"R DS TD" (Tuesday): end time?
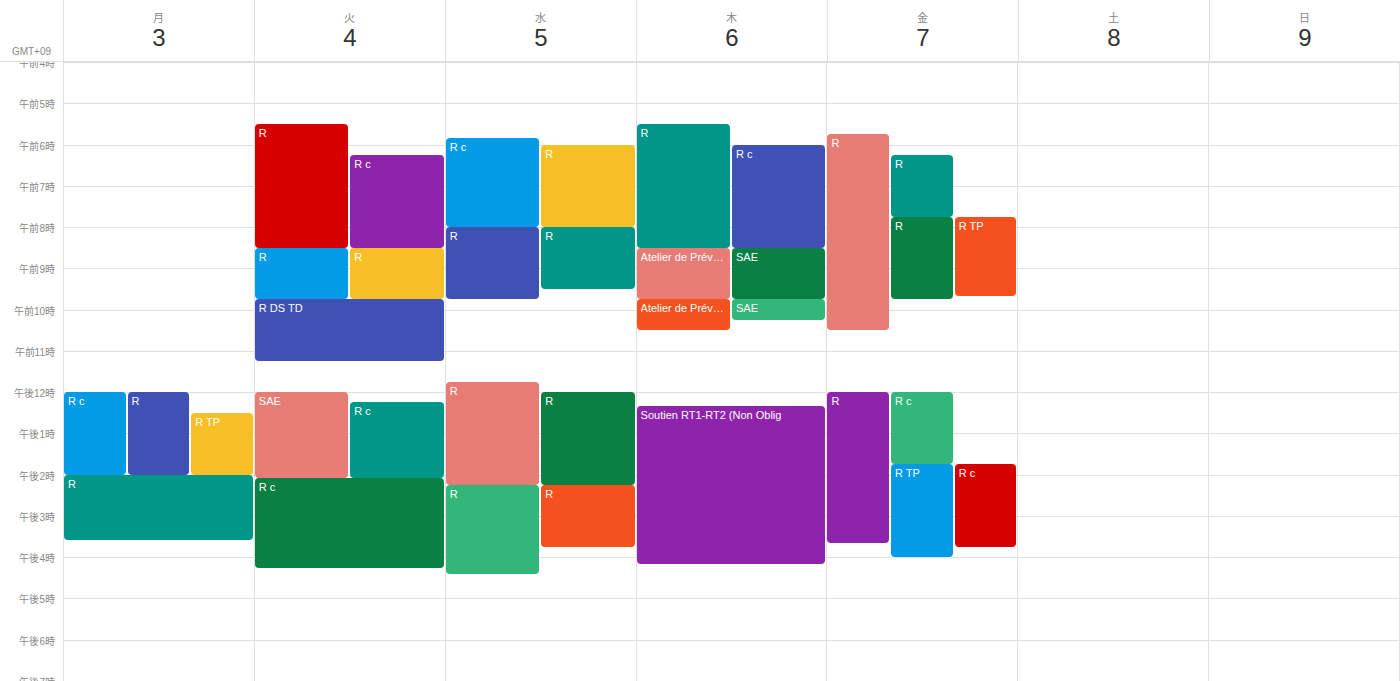
11:15 AM